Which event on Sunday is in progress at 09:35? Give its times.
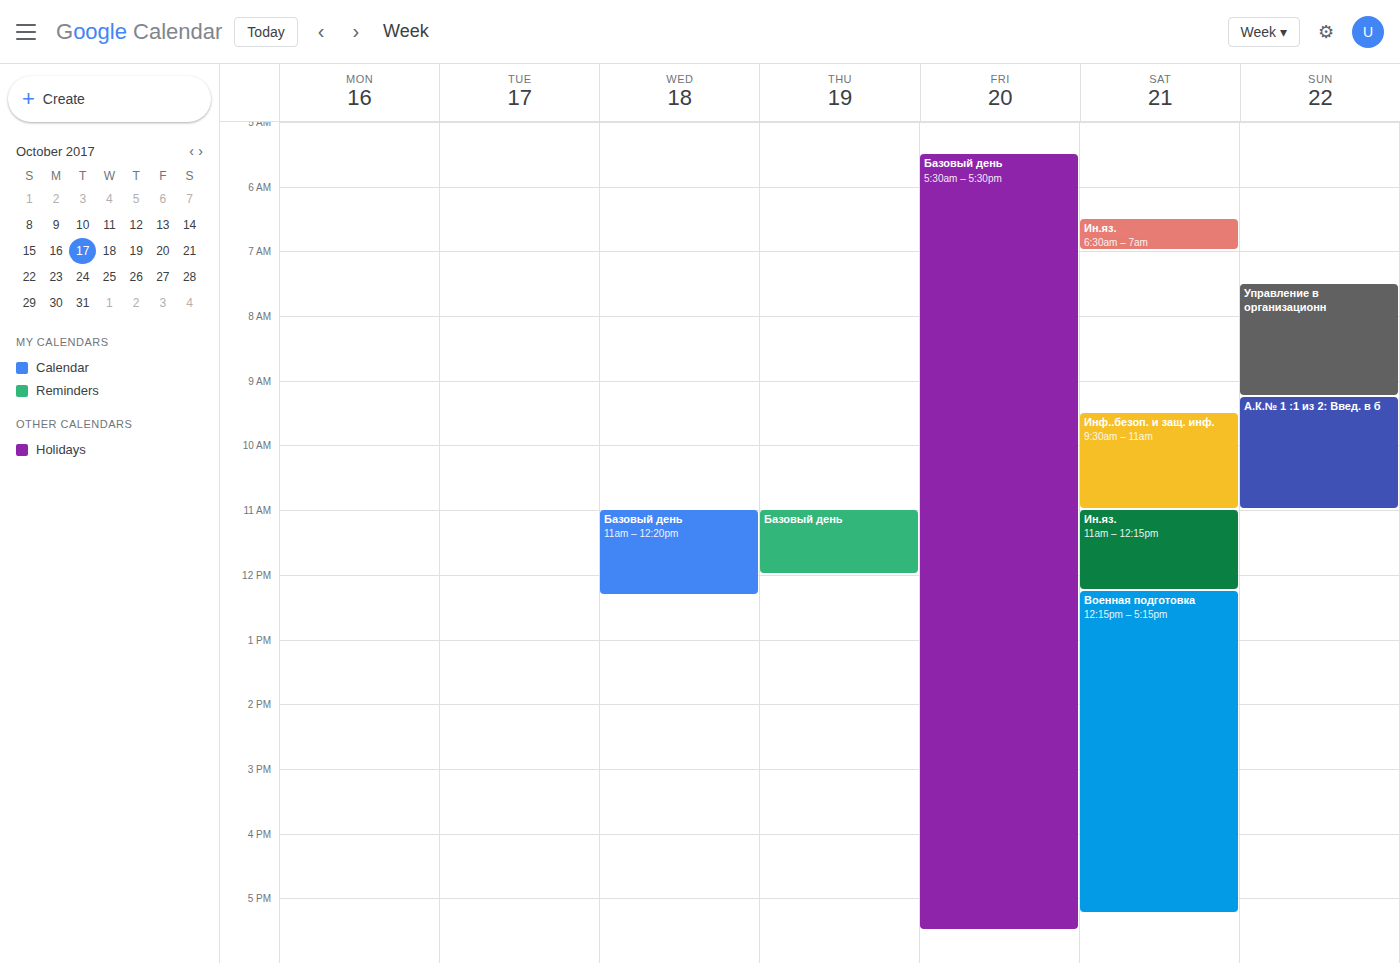
"А.К.№ 1 :1 из 2: Введ. в б", 09:15 to 11:00